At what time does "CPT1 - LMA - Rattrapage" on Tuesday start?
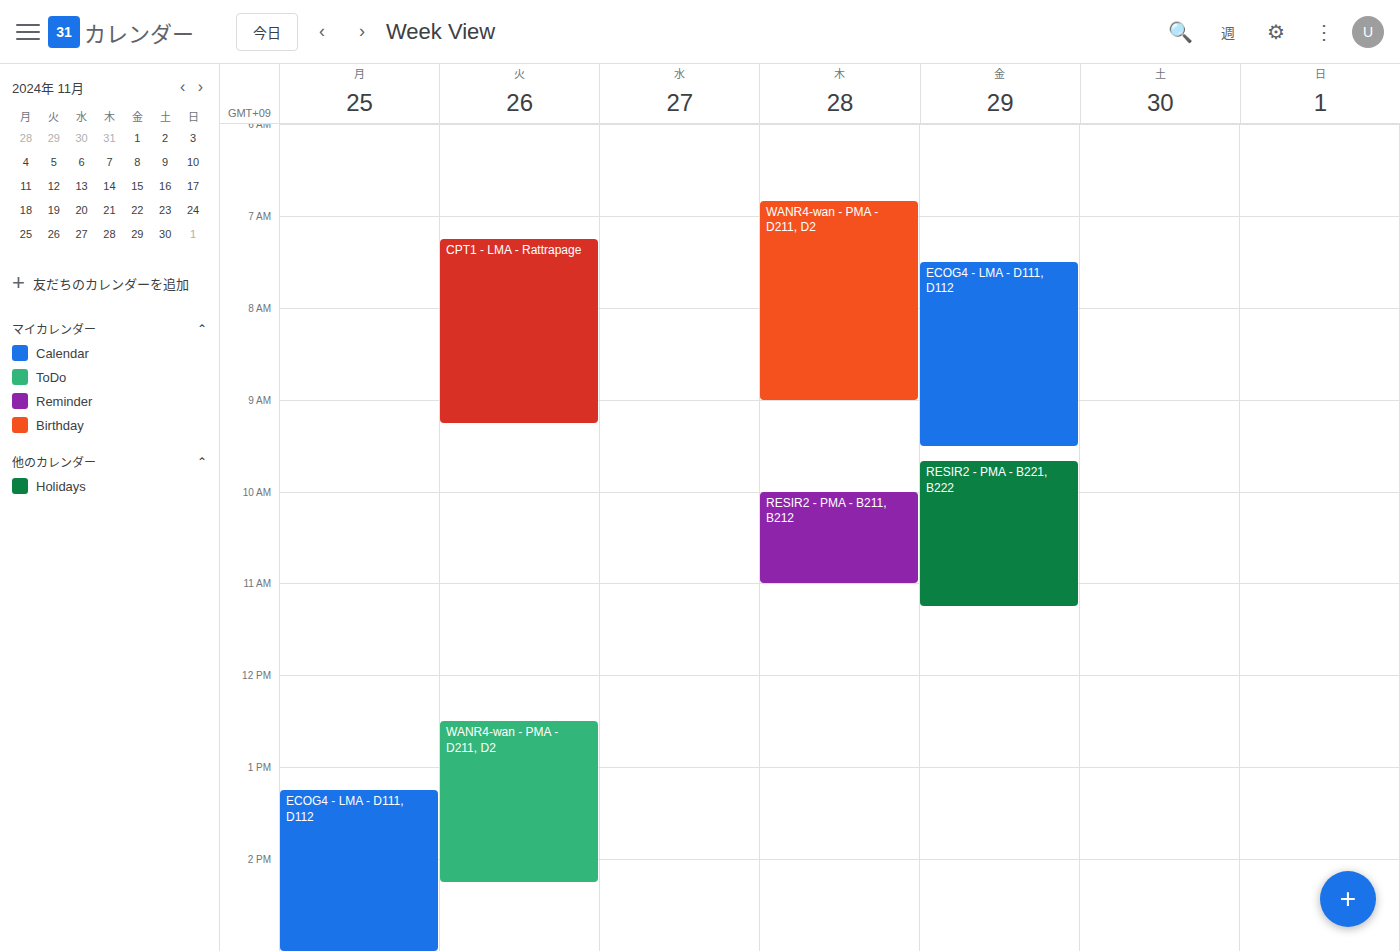
7:15 AM